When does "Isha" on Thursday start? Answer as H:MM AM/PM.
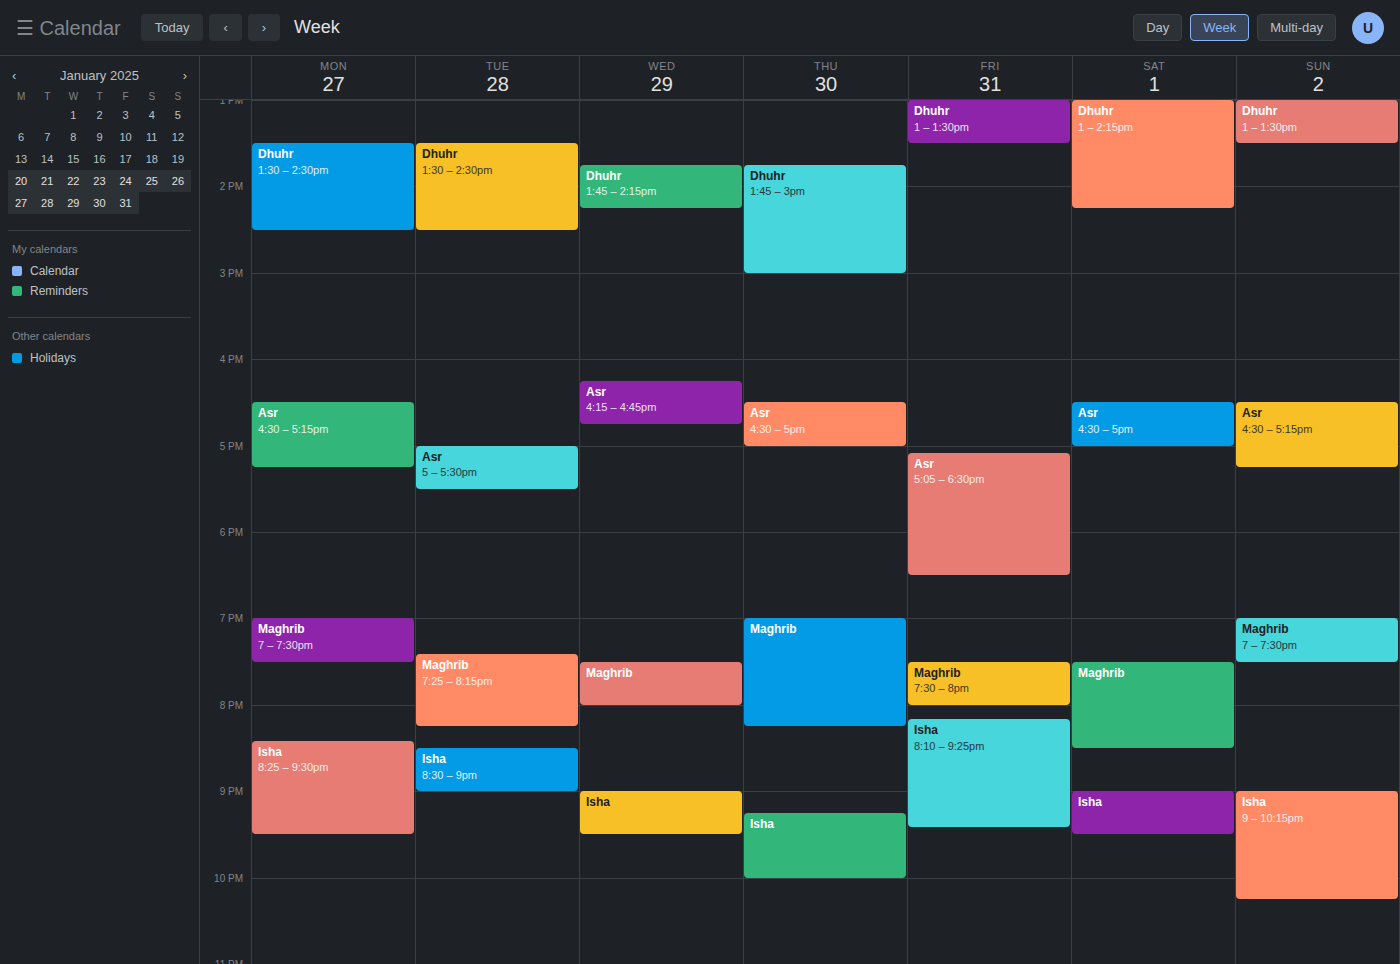
9:15 PM